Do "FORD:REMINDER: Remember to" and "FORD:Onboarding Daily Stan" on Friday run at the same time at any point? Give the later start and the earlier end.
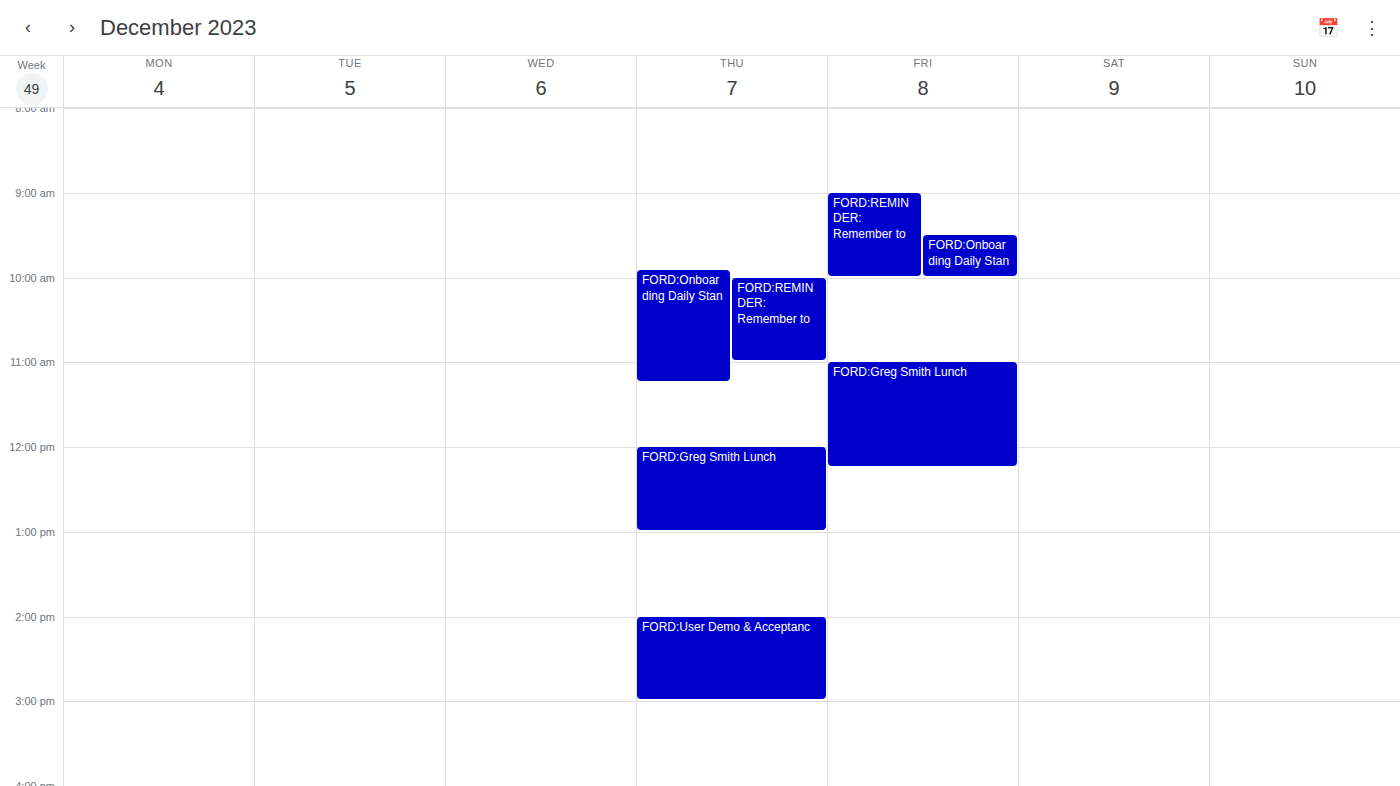
"FORD:Onboarding Daily Stan" runs 9:30 AM to 10:00 AM, inside "FORD:REMINDER: Remember to" -- they overlap.